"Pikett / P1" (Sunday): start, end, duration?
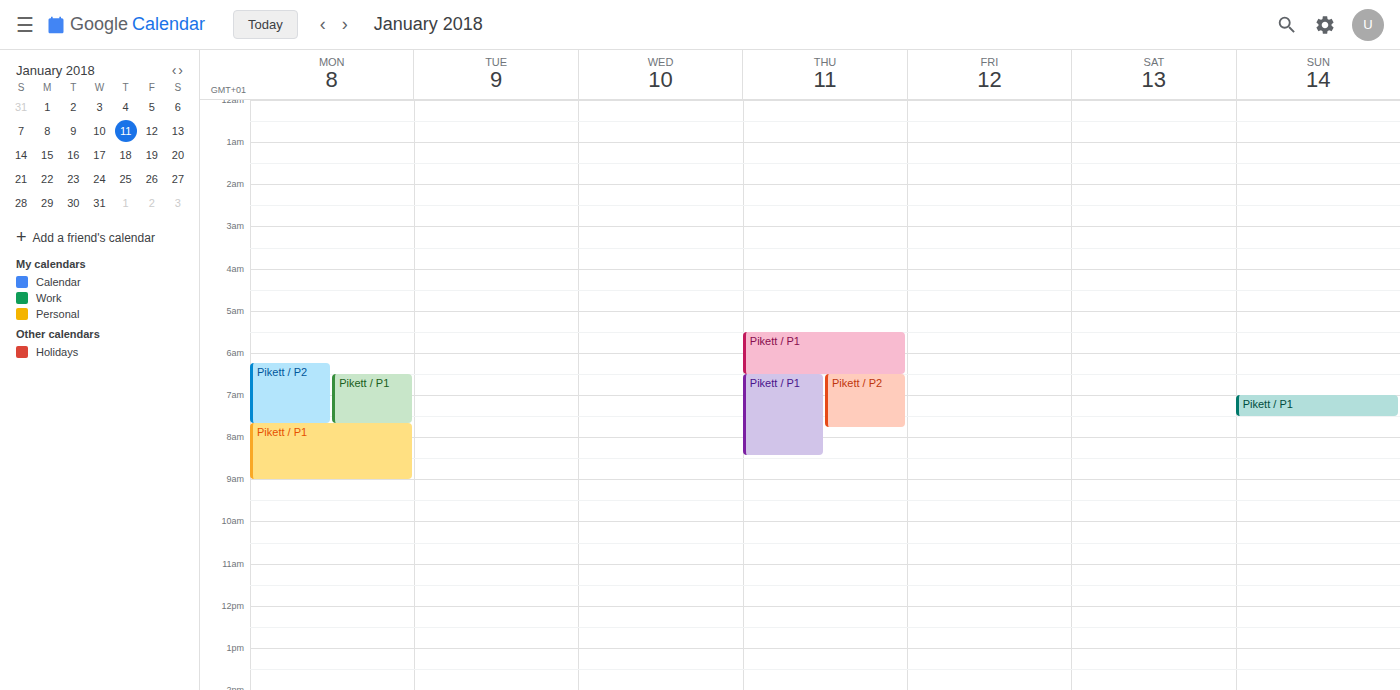
7:00 AM to 7:30 AM, 30 minutes